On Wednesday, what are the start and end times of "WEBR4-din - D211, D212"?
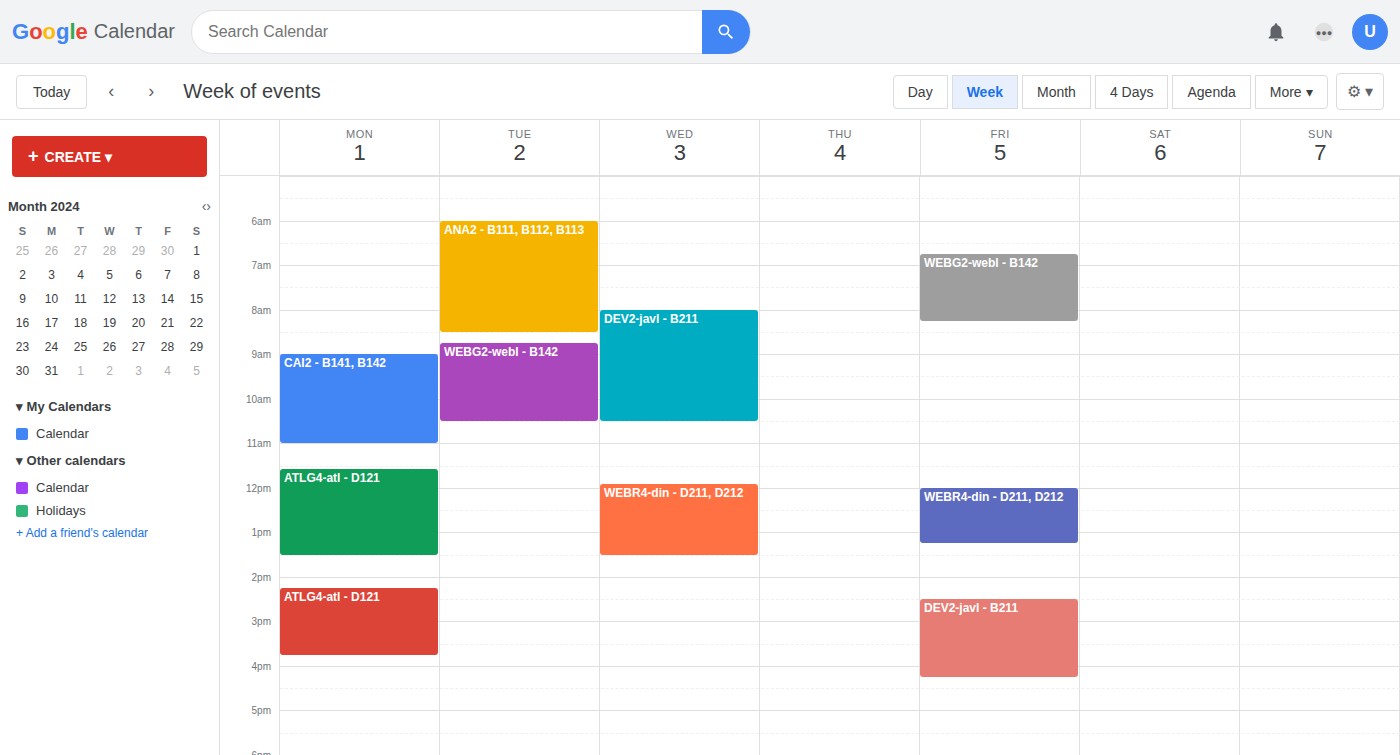
11:55 to 13:30